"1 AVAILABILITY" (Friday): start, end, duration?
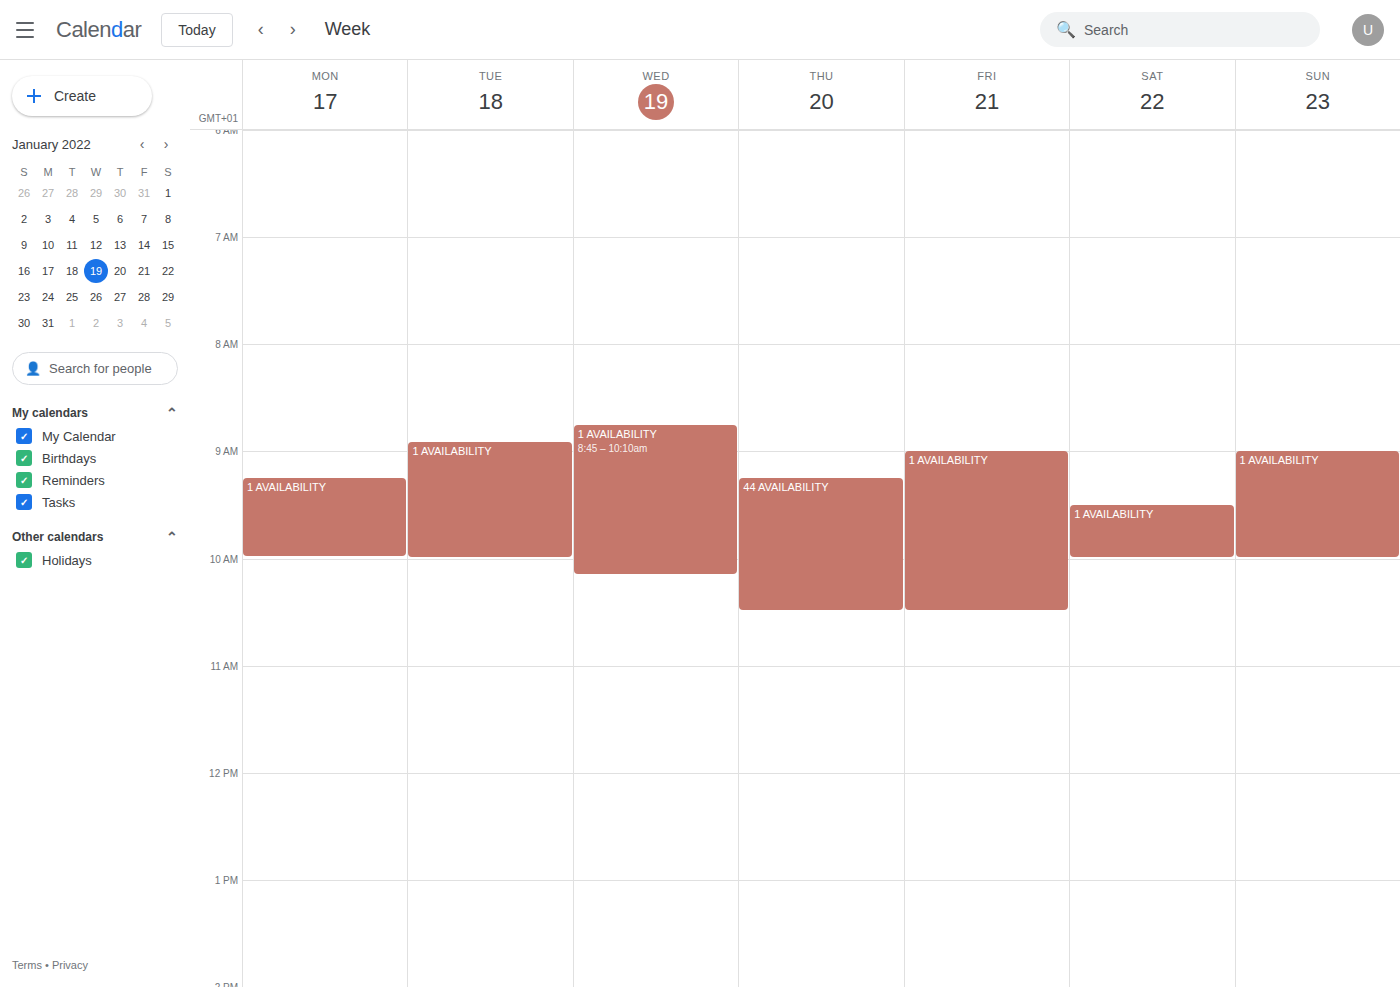
09:00 to 10:30, 1 hour 30 minutes